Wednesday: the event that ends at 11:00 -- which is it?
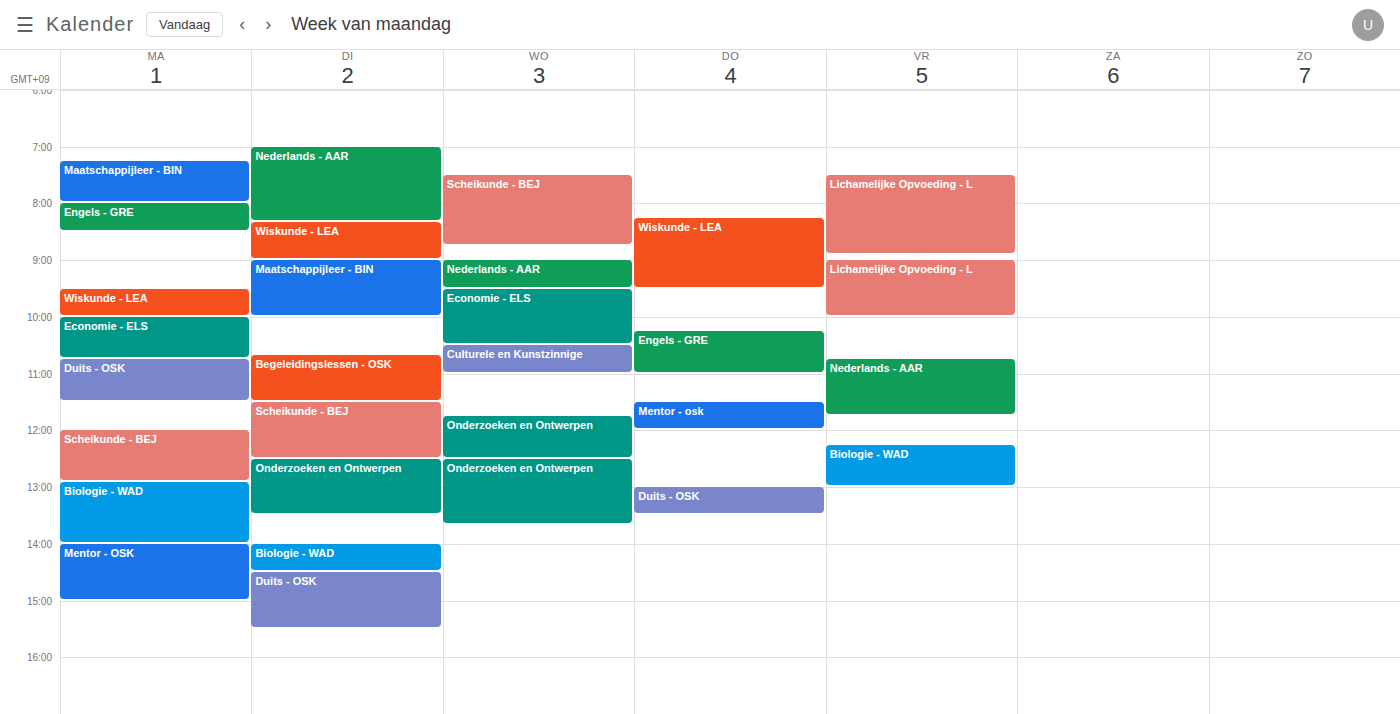
"Culturele en Kunstzinnige"